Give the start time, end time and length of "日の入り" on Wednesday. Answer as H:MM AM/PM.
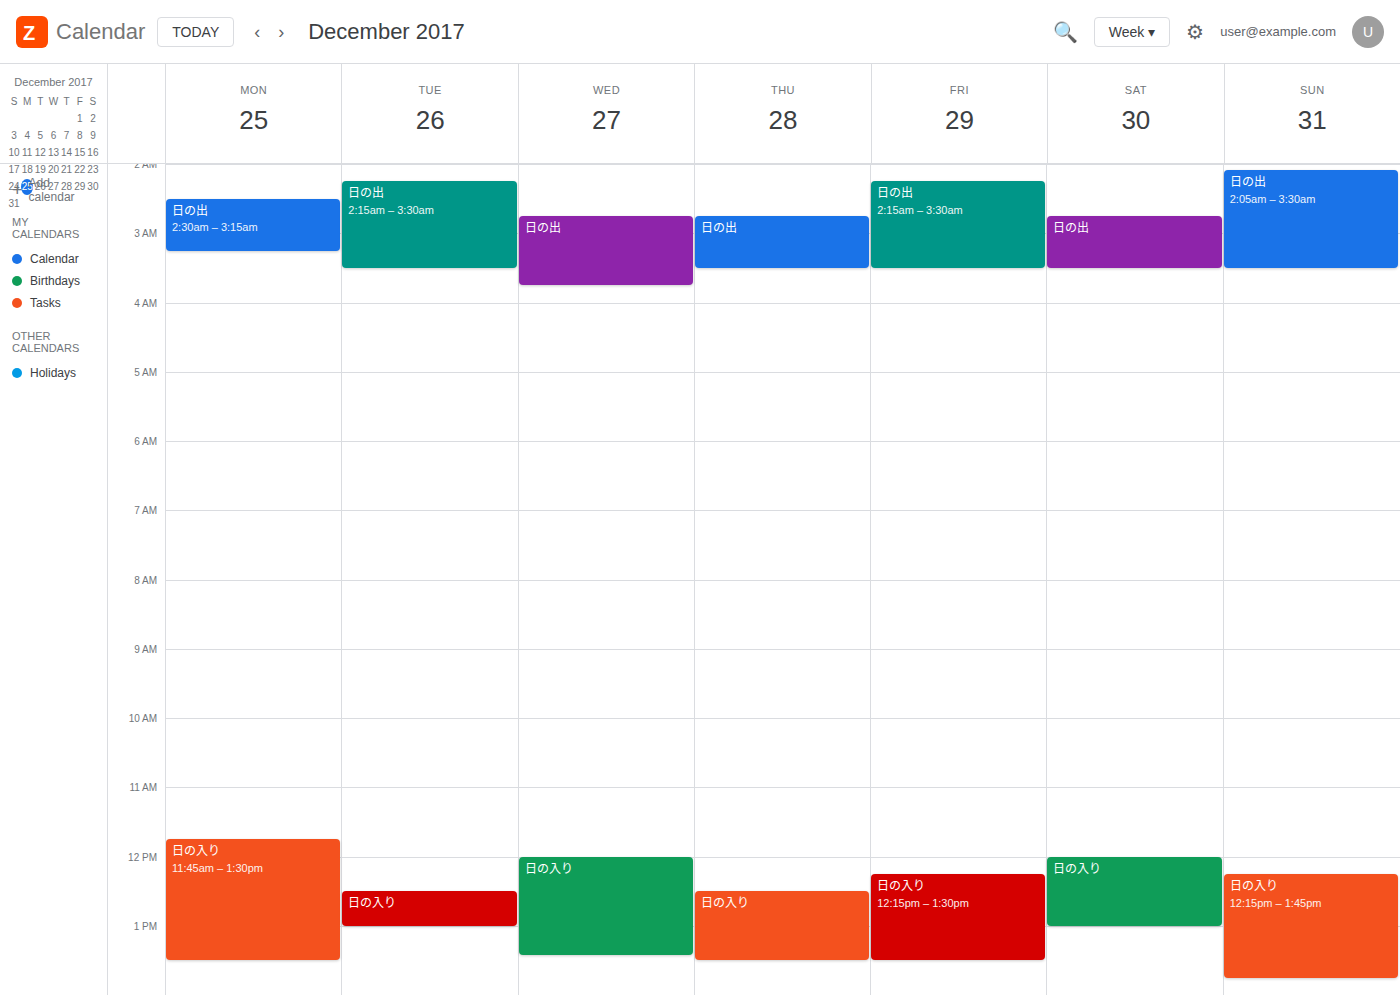
12:00 PM to 1:25 PM, 1 hour 25 minutes